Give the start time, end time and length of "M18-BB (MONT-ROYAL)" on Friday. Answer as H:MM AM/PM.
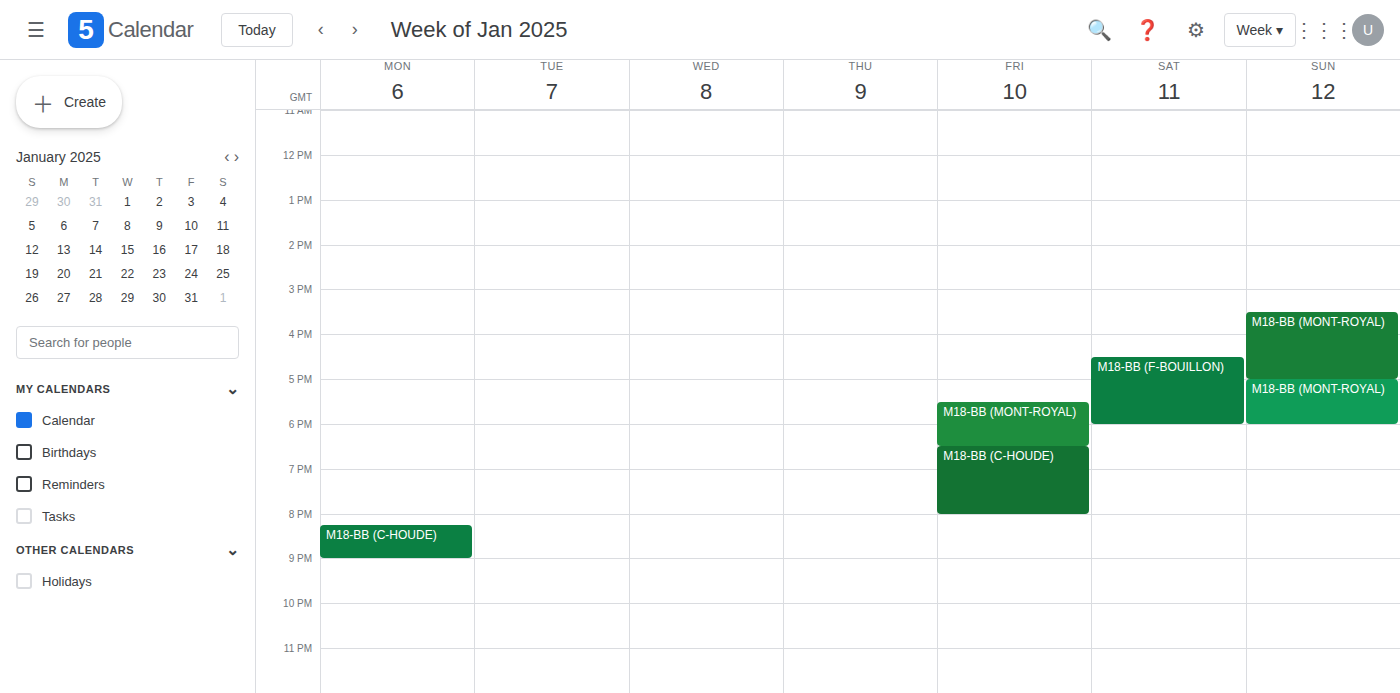
5:30 PM to 6:30 PM, 1 hour